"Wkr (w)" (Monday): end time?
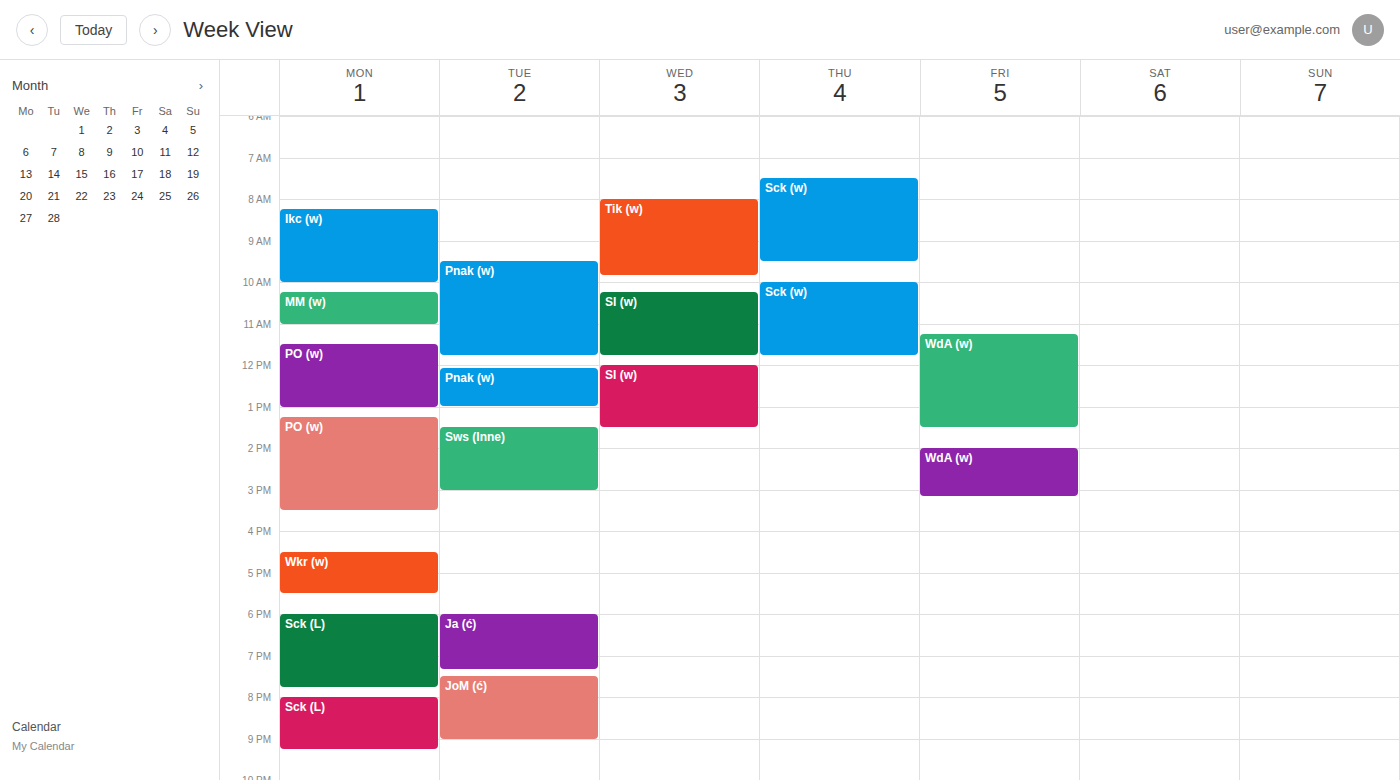
5:30 PM